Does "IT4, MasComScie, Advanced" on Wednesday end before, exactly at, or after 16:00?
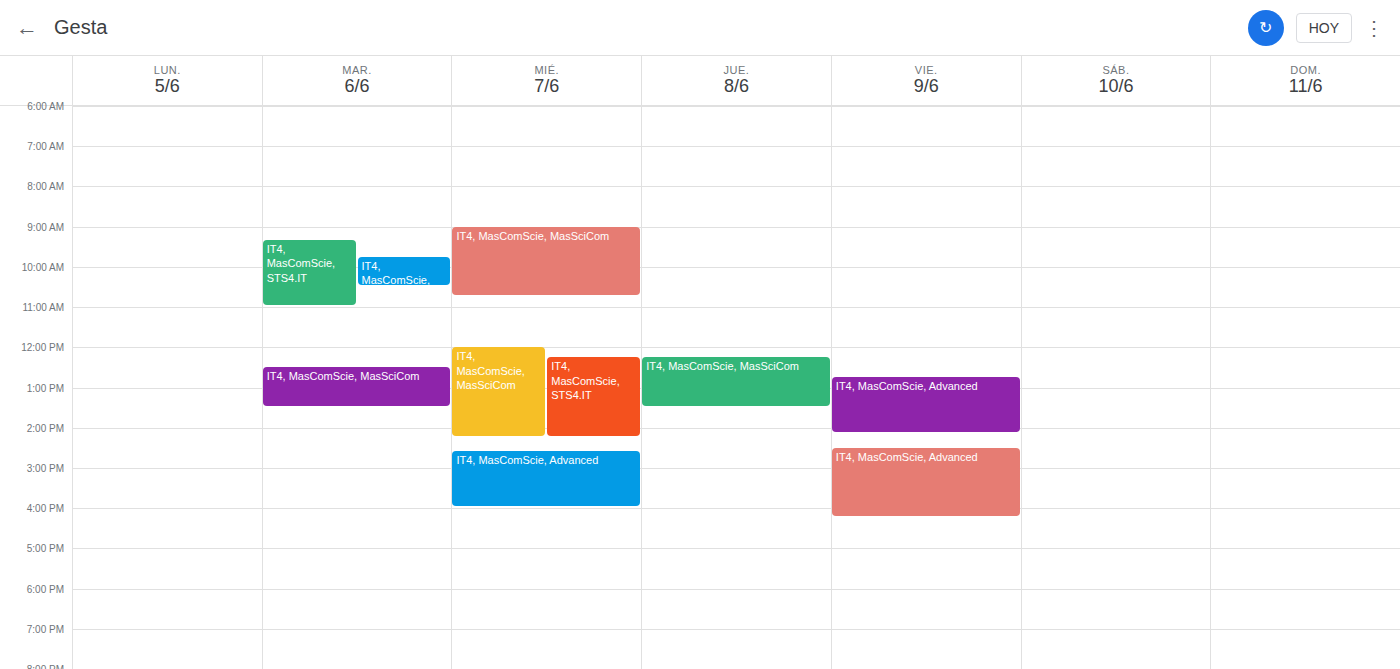
16:00 -- exactly at 16:00, on the 16:00 line.